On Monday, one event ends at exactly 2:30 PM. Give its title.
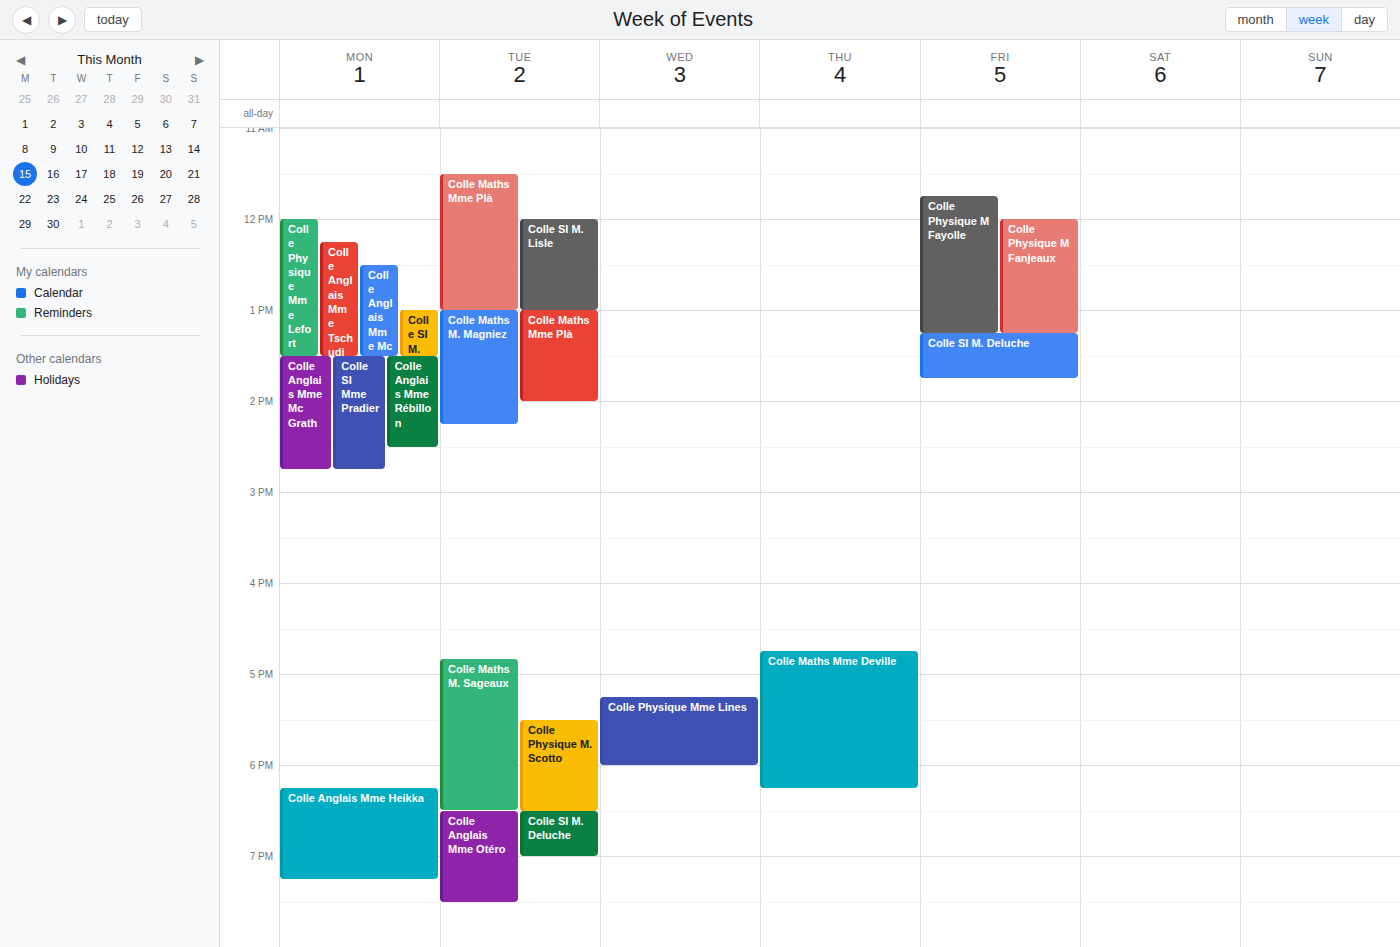
"Colle Anglais Mme Rébillon"